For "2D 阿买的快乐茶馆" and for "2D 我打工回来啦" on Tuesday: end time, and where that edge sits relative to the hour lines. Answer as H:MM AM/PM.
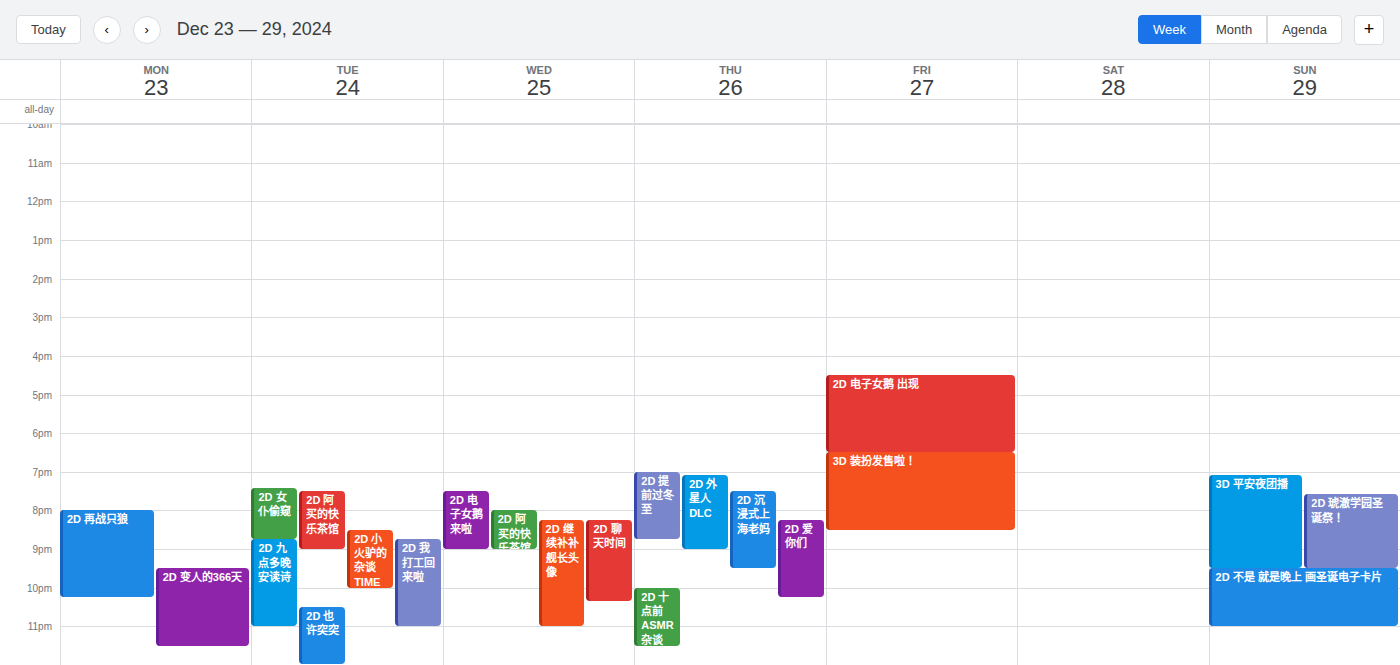
"2D 阿买的快乐茶馆": 9:00 PM, exactly on the 9 PM line. "2D 我打工回来啦": 11:00 PM, exactly on the 11 PM line.